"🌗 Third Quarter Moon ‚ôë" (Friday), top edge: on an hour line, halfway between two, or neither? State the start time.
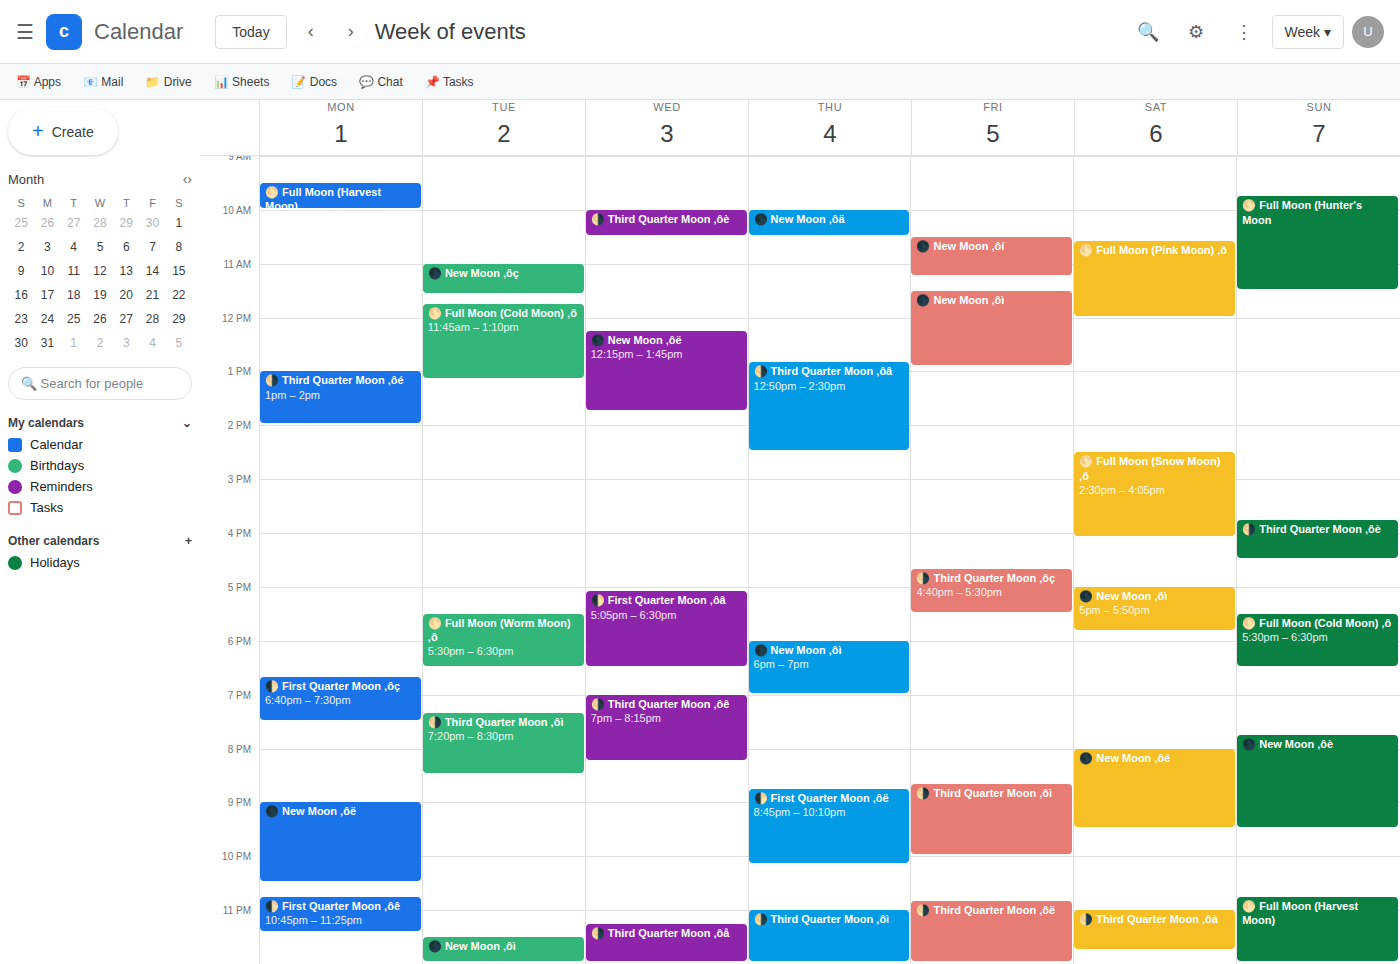
10:50 PM -- neither: 50 minutes below the 10 PM line and 10 minutes above the 11 PM line.